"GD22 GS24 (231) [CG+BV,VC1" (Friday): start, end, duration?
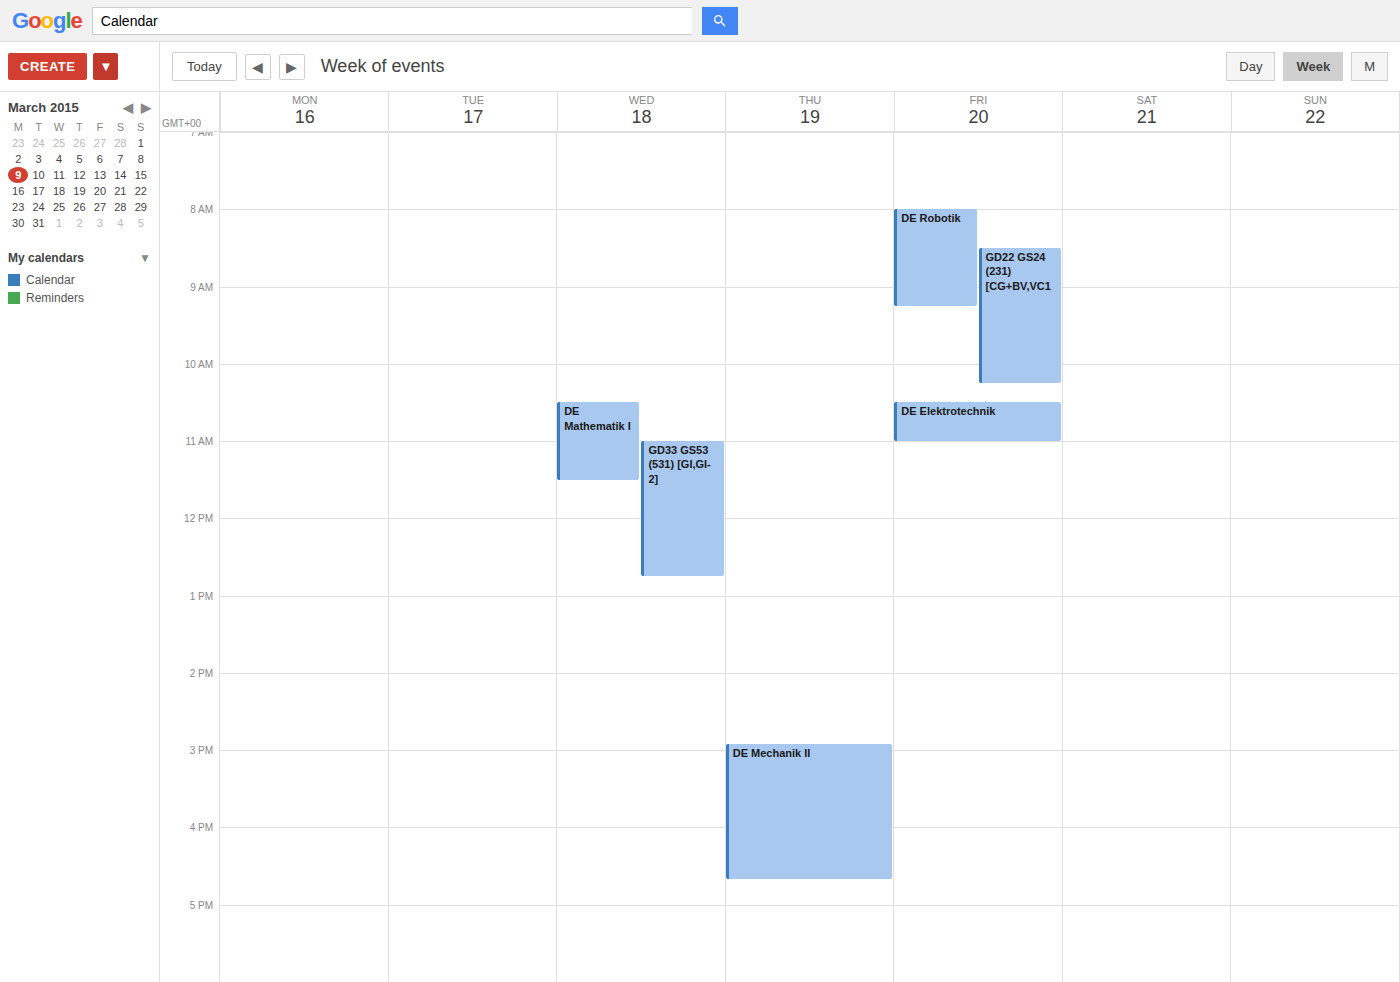
8:30 AM to 10:15 AM, 1 hour 45 minutes